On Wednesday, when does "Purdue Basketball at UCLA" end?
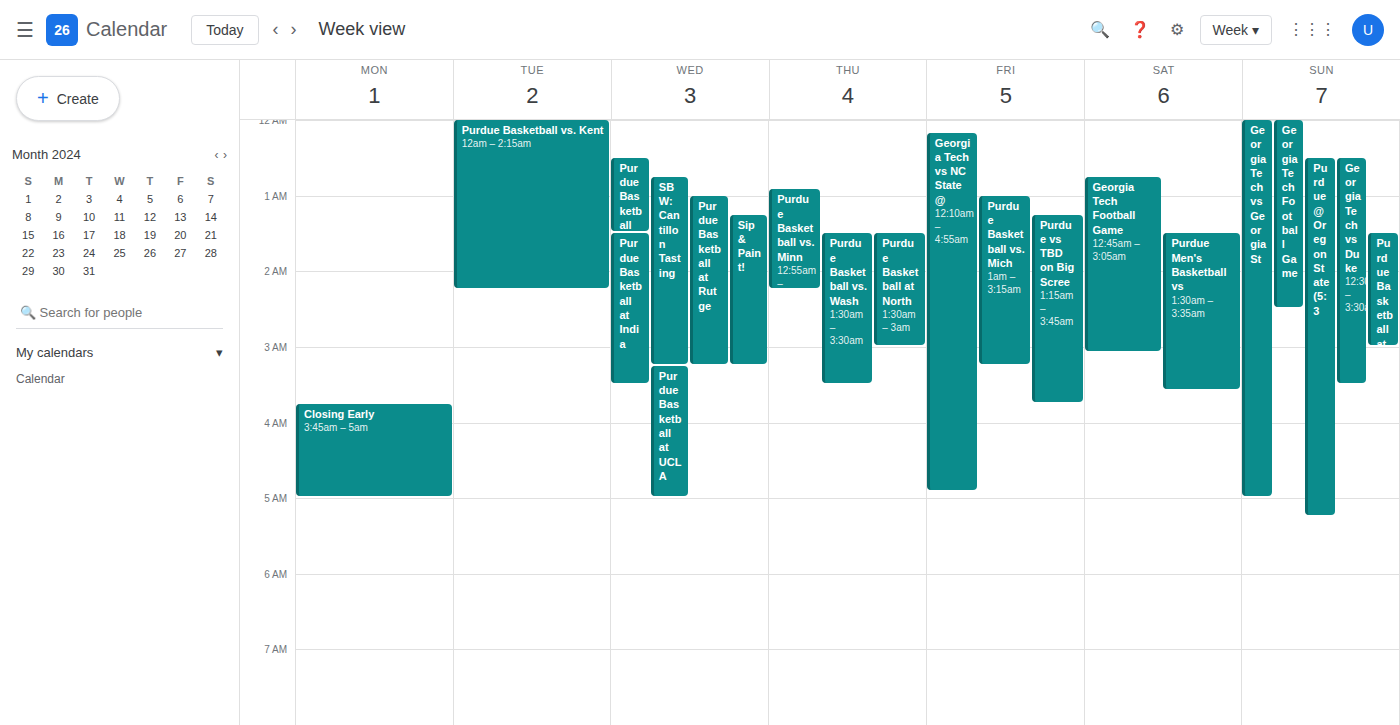
5:00 AM